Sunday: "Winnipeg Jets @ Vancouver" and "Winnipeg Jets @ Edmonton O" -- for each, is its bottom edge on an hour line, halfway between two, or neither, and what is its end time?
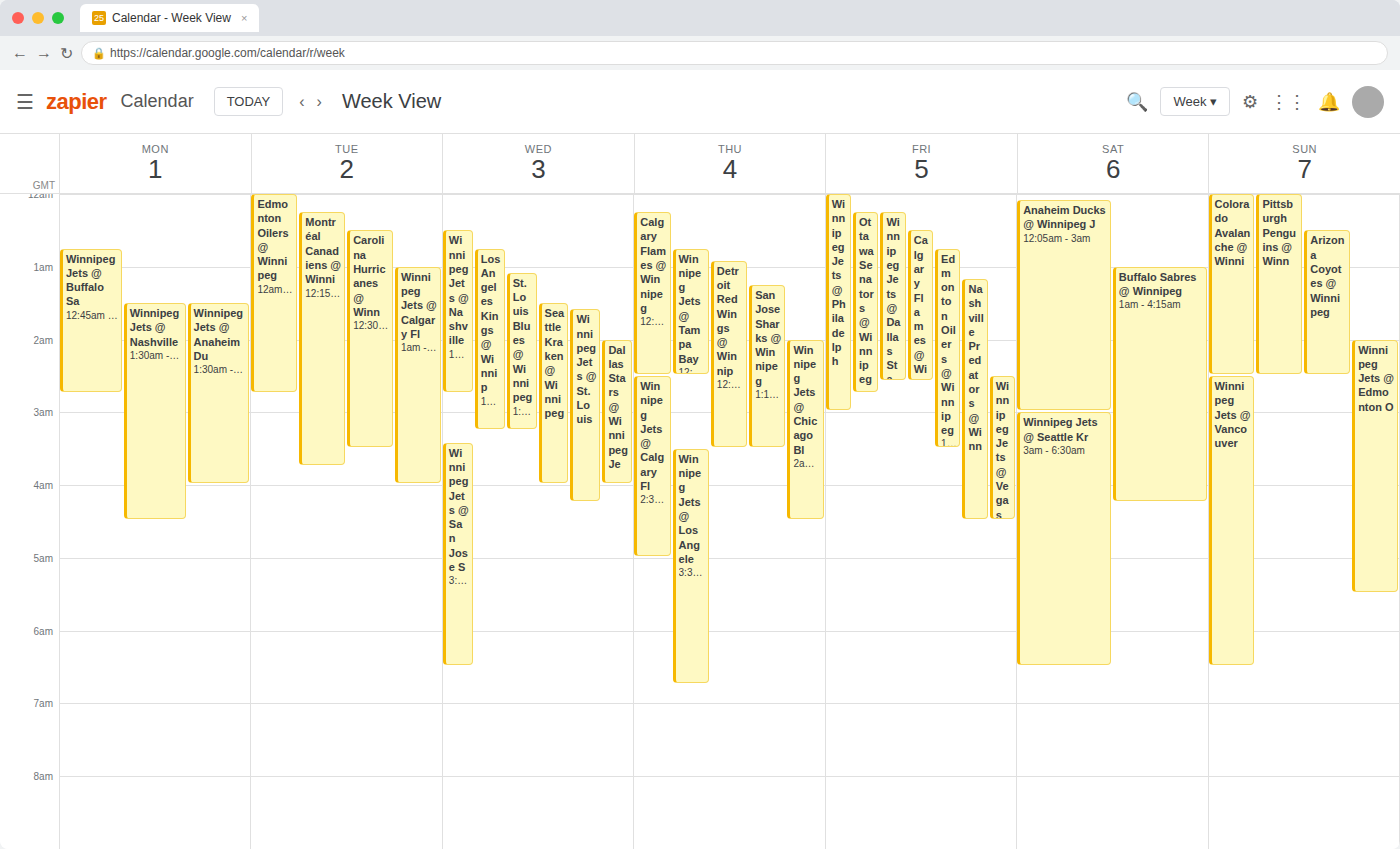
"Winnipeg Jets @ Vancouver": 6:30 AM, halfway between the 6 AM and 7 AM lines. "Winnipeg Jets @ Edmonton O": 5:30 AM, halfway between the 5 AM and 6 AM lines.